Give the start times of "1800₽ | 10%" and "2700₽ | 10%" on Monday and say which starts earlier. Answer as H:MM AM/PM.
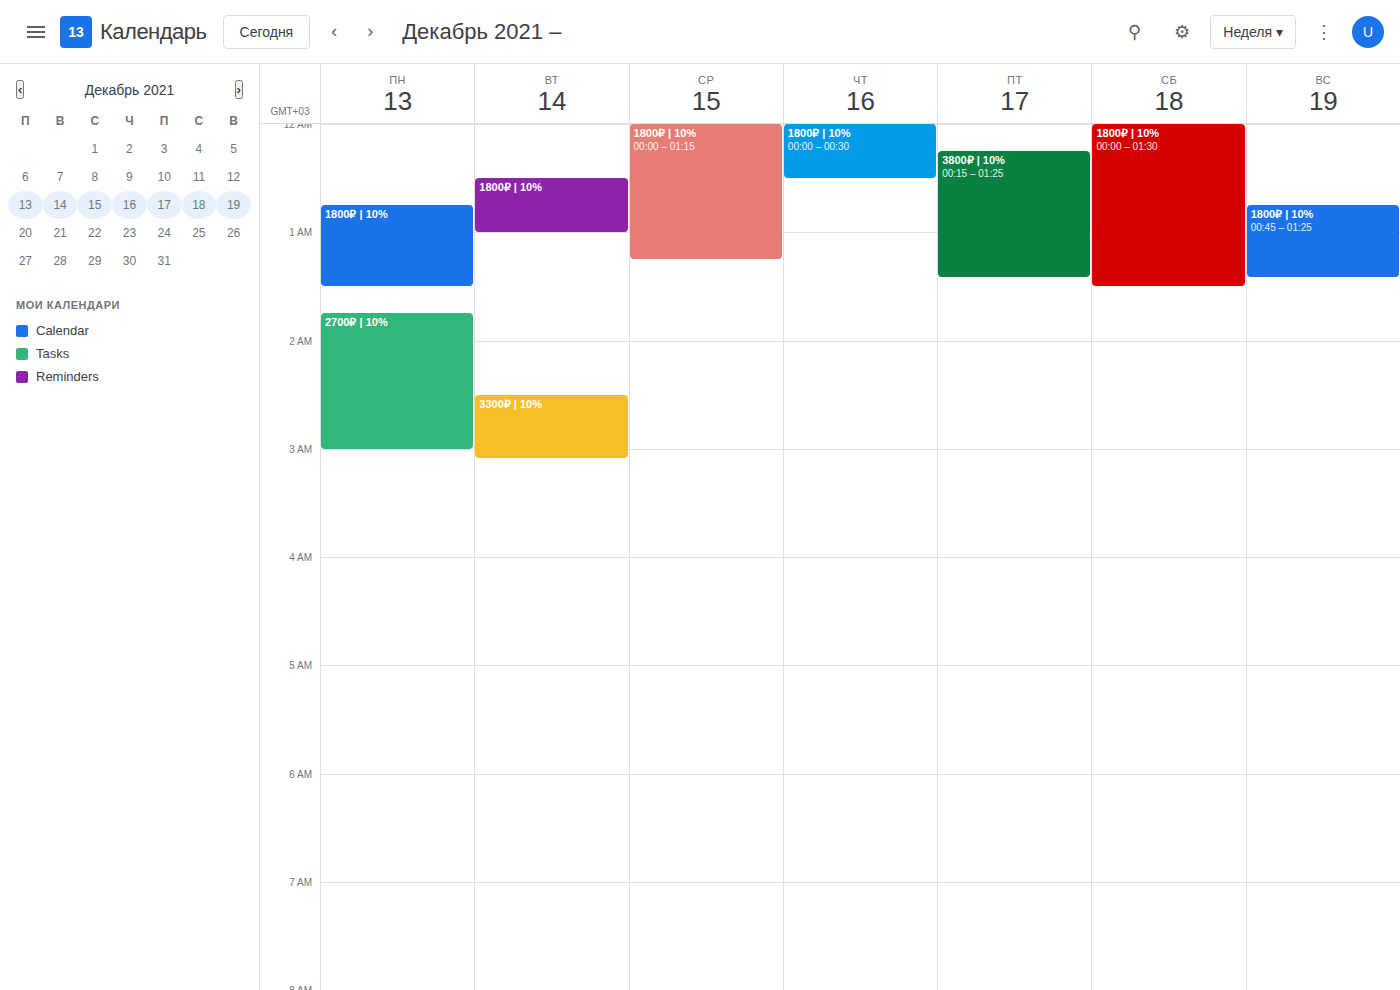
"1800₽ | 10%" 12:45 AM; "2700₽ | 10%" 1:45 AM.